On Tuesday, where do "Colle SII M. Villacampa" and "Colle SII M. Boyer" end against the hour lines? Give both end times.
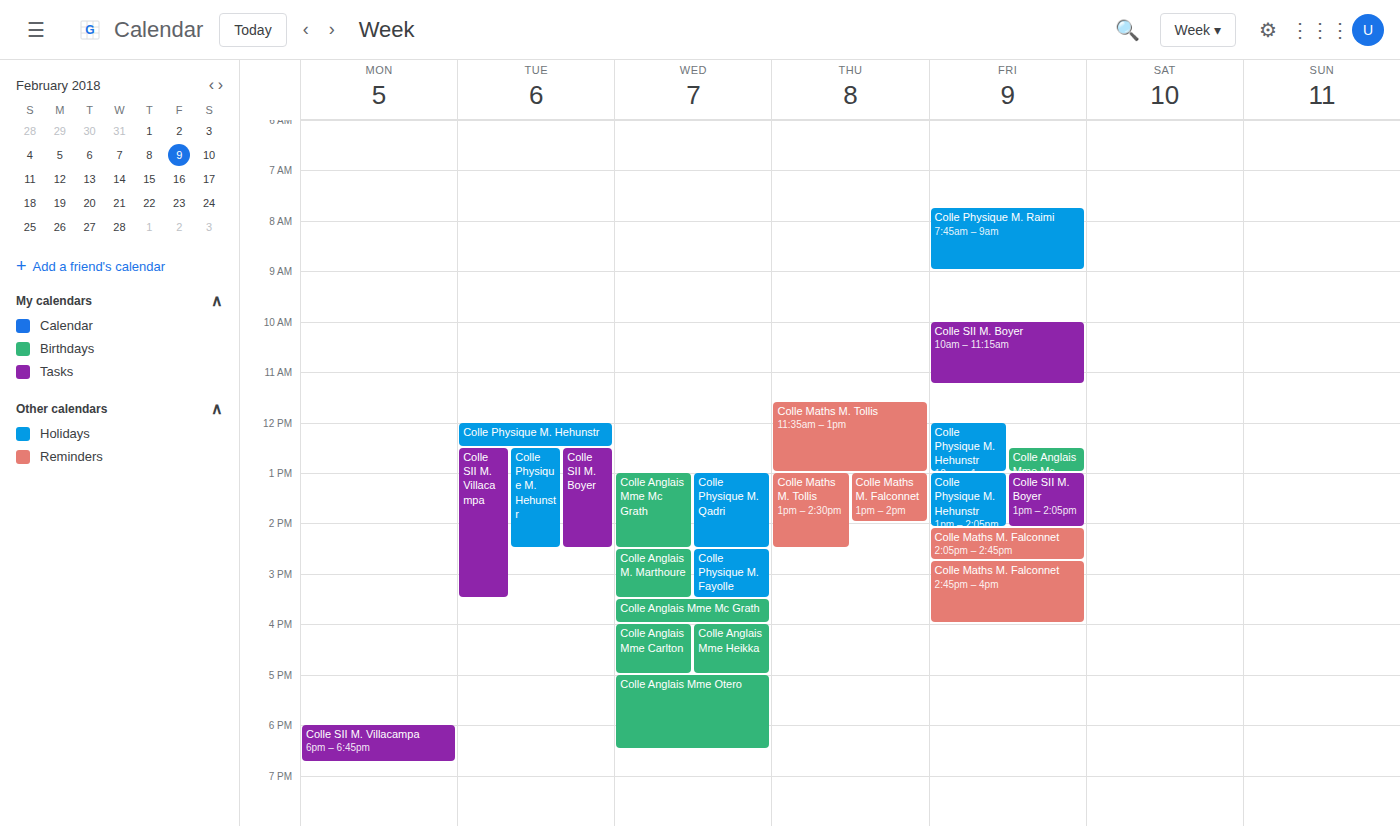
"Colle SII M. Villacampa": 3:30 PM, halfway between the 3 PM and 4 PM lines. "Colle SII M. Boyer": 2:30 PM, halfway between the 2 PM and 3 PM lines.